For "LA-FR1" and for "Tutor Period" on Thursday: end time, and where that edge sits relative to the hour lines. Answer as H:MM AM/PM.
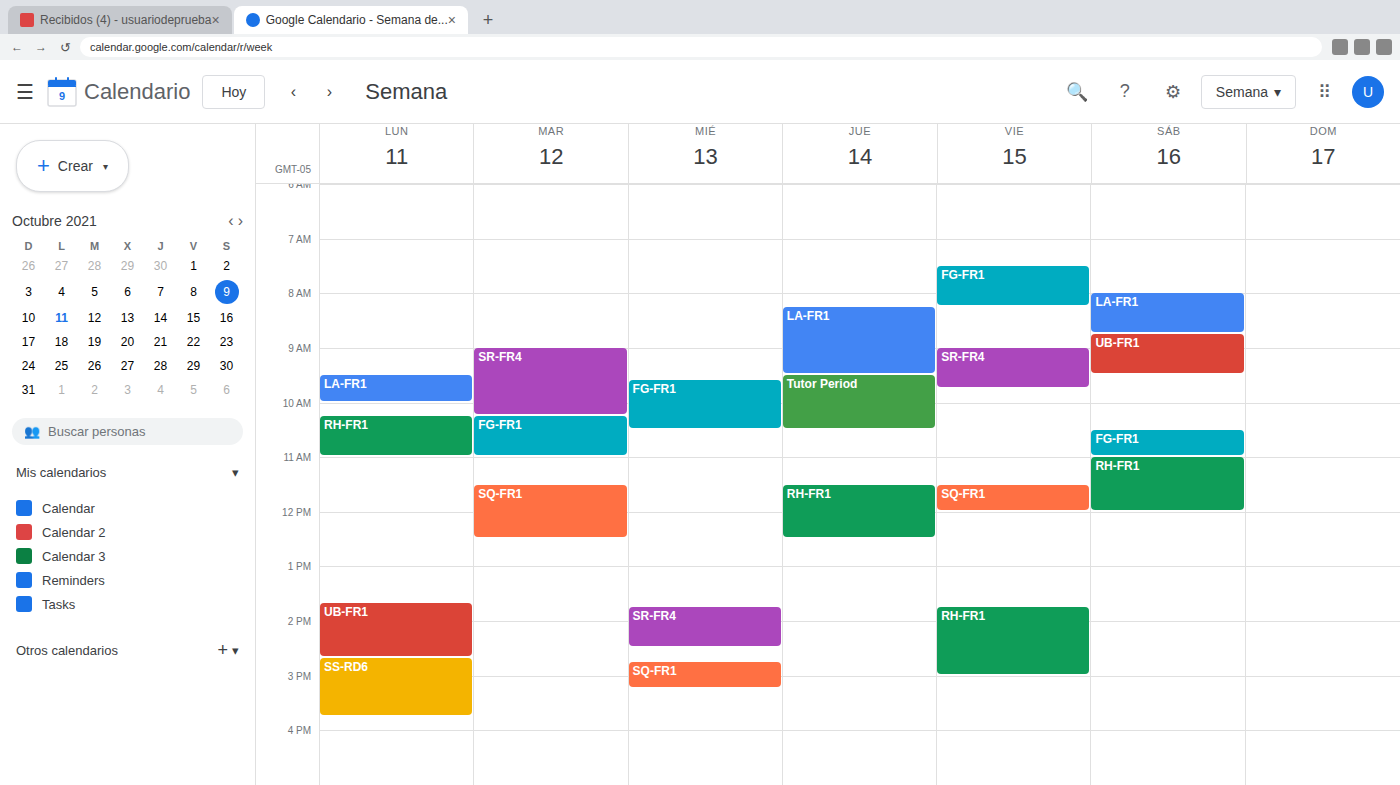
"LA-FR1": 9:30 AM, halfway between the 9 AM and 10 AM lines. "Tutor Period": 10:30 AM, halfway between the 10 AM and 11 AM lines.